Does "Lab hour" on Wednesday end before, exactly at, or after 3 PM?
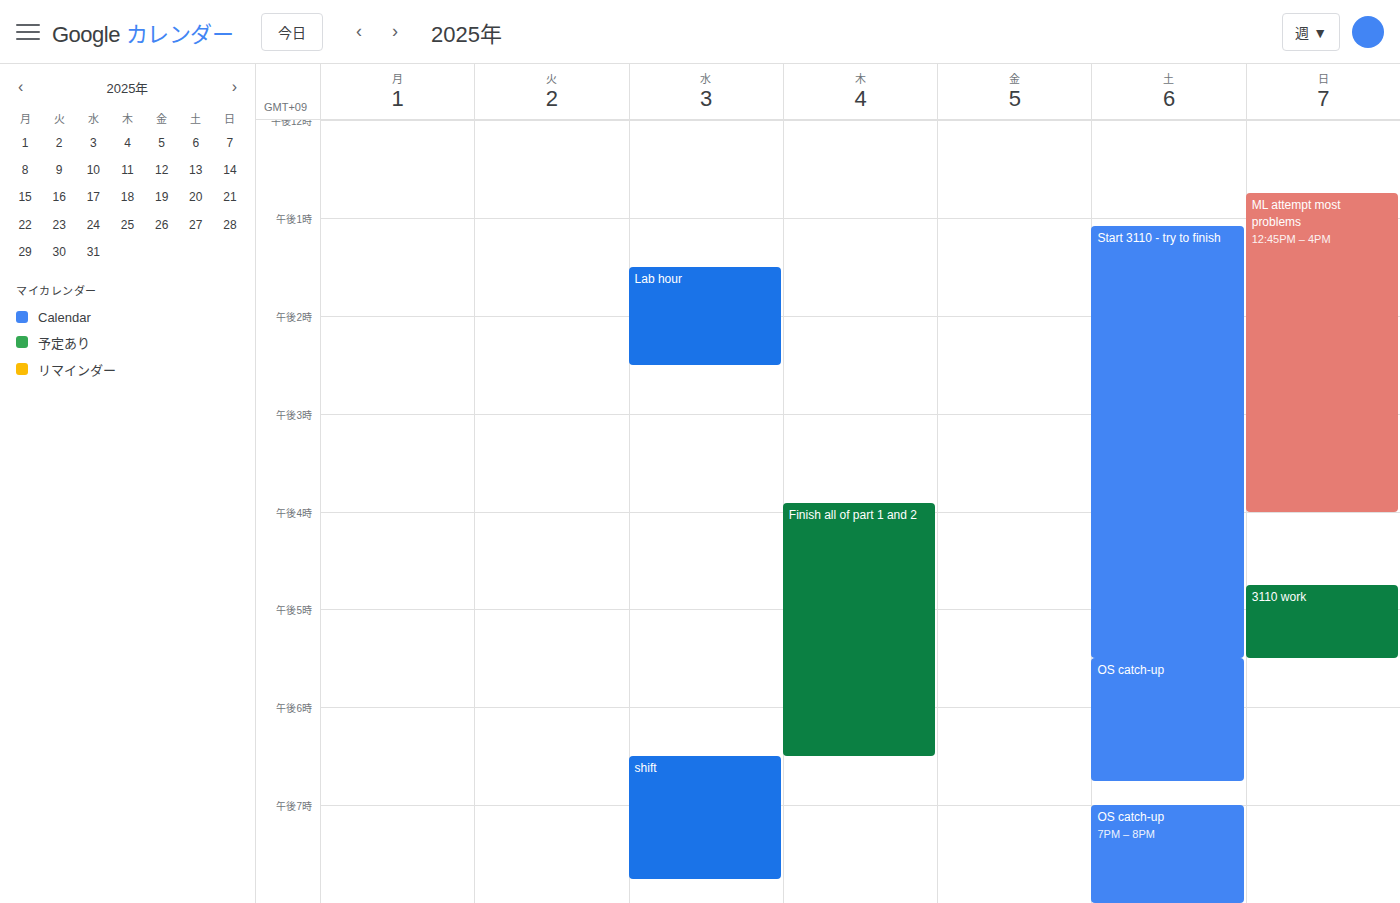
2:30 PM -- before 3 PM, 30 minutes above the 3 PM line.